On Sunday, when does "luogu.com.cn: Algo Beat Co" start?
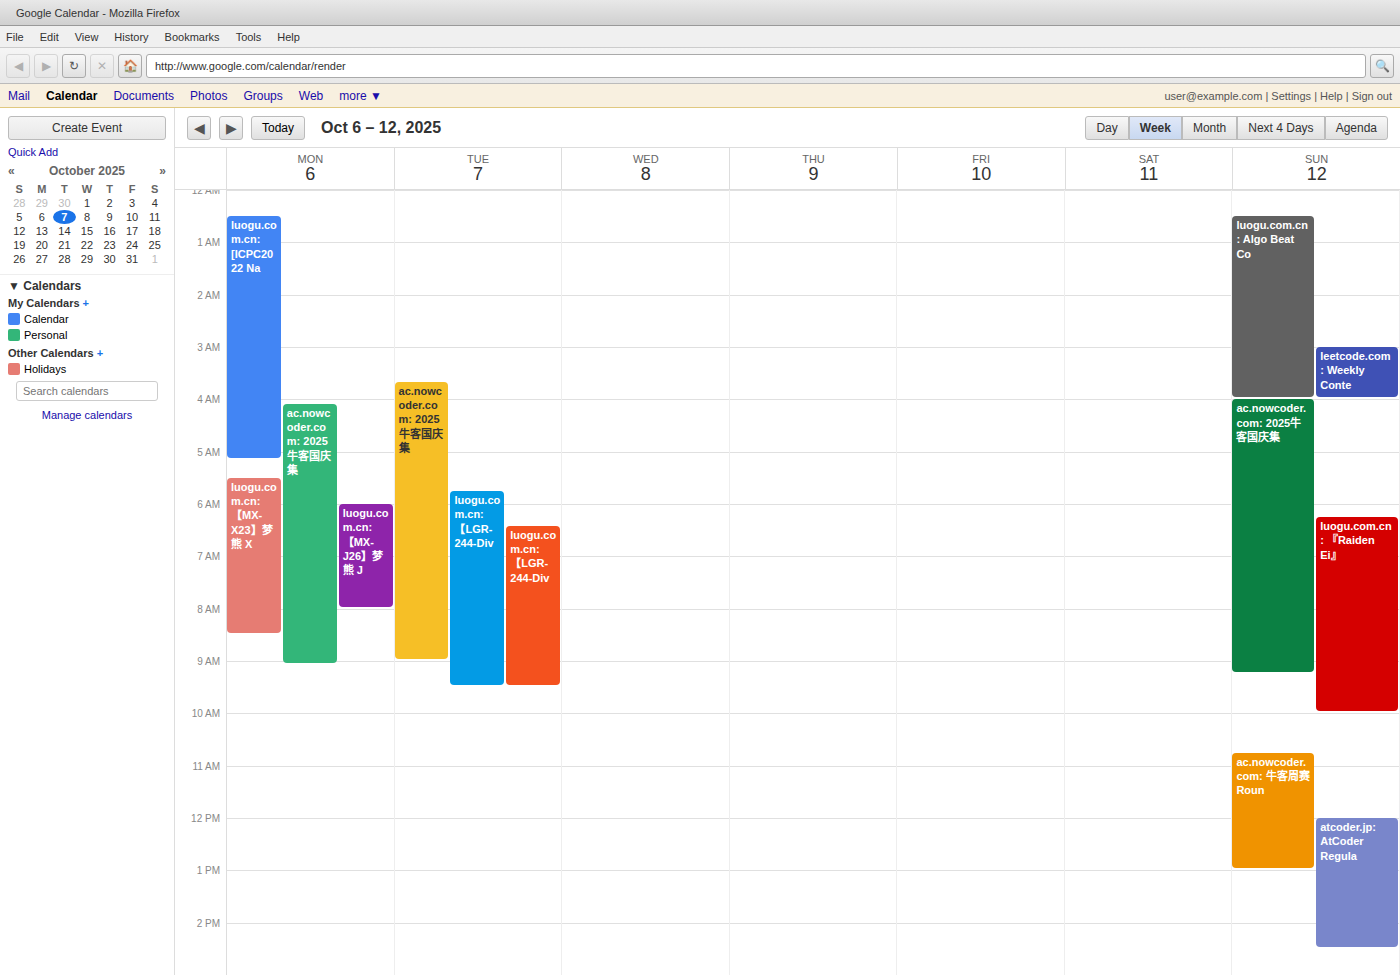
12:30 AM